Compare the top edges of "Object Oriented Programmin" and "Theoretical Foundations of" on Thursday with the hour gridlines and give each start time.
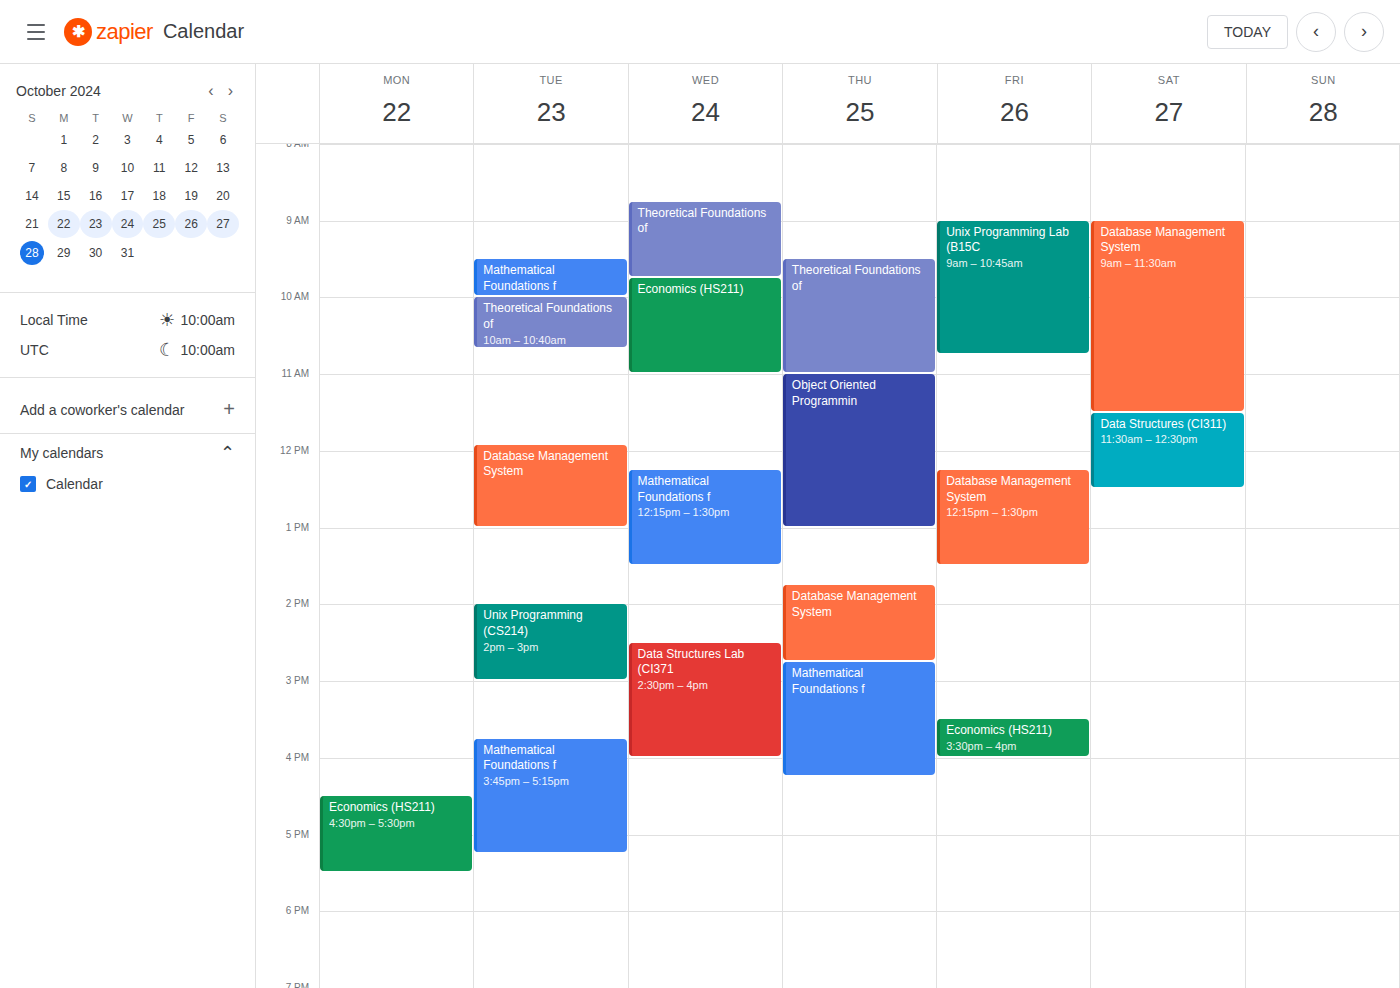
"Object Oriented Programmin": 11:00 AM, exactly on the 11 AM line. "Theoretical Foundations of": 9:30 AM, halfway between the 9 AM and 10 AM lines.